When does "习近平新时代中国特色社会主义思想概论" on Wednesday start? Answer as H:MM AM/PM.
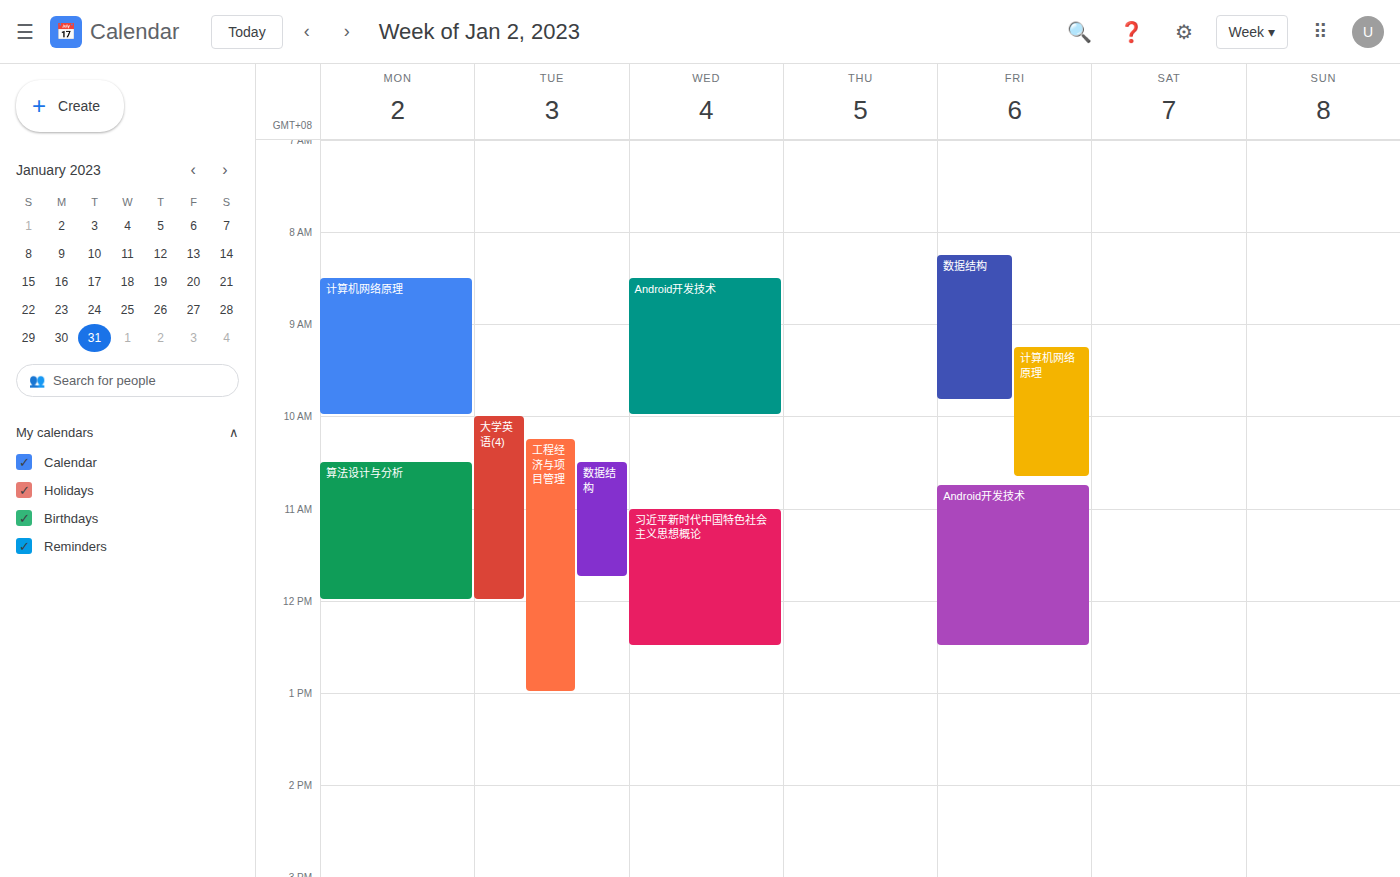
11:00 AM